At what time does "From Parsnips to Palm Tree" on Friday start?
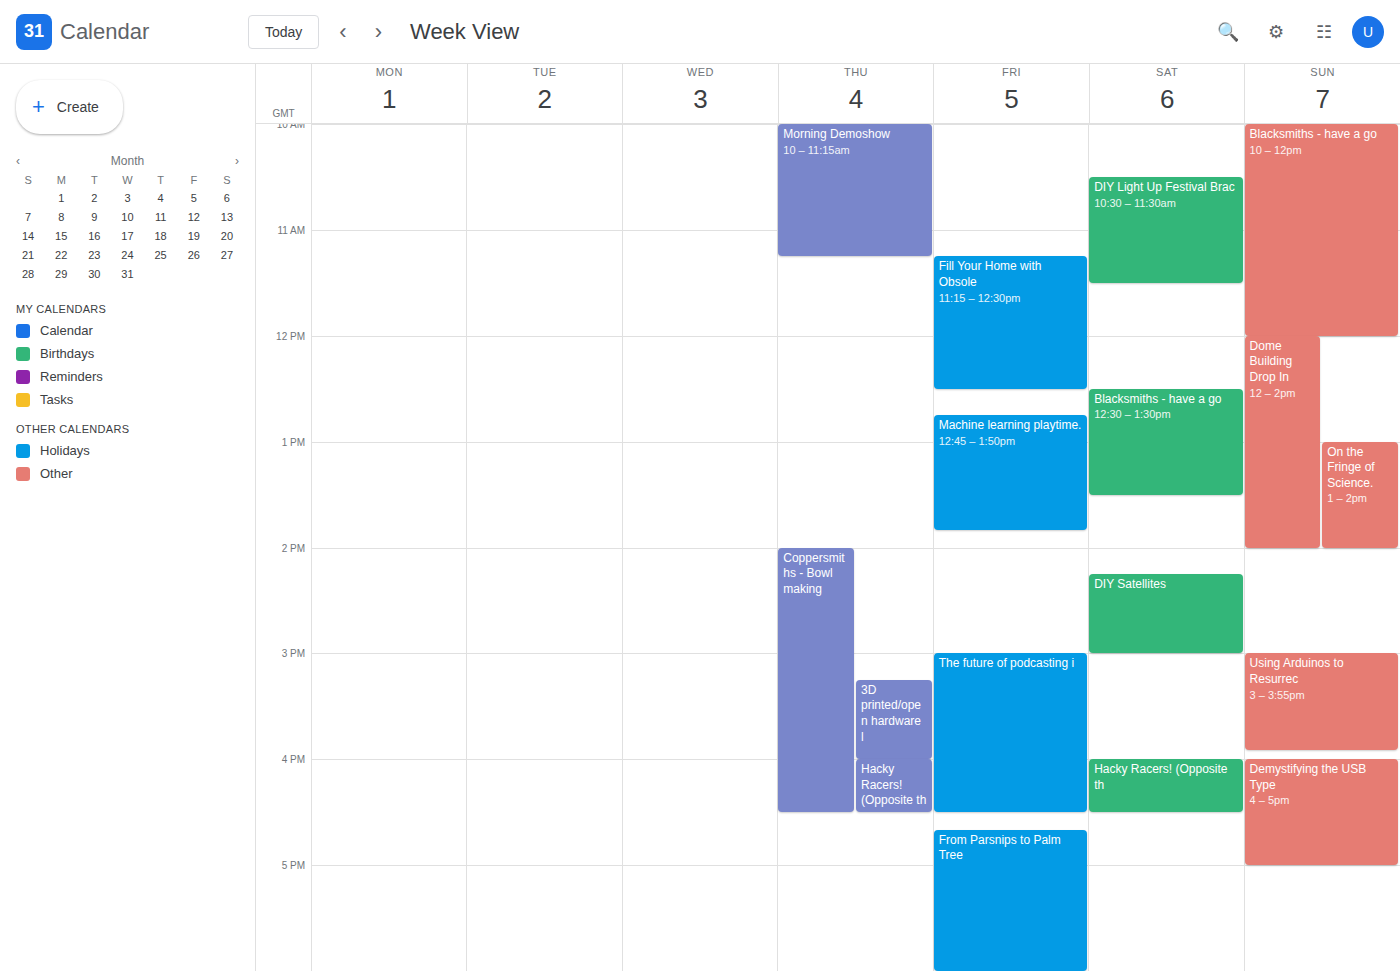
4:40 PM